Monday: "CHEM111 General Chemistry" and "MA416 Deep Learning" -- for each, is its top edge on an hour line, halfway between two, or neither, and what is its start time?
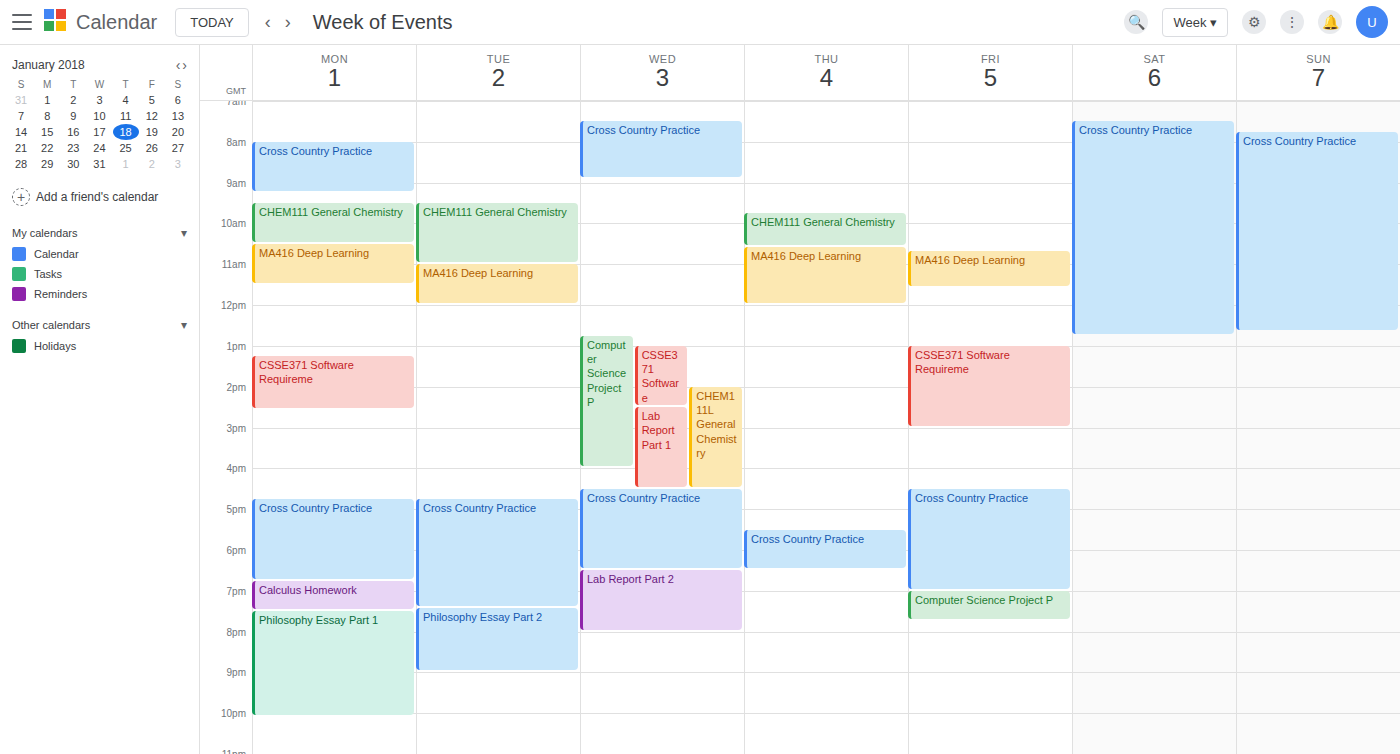
"CHEM111 General Chemistry": 9:30 AM, halfway between the 9 AM and 10 AM lines. "MA416 Deep Learning": 10:30 AM, halfway between the 10 AM and 11 AM lines.